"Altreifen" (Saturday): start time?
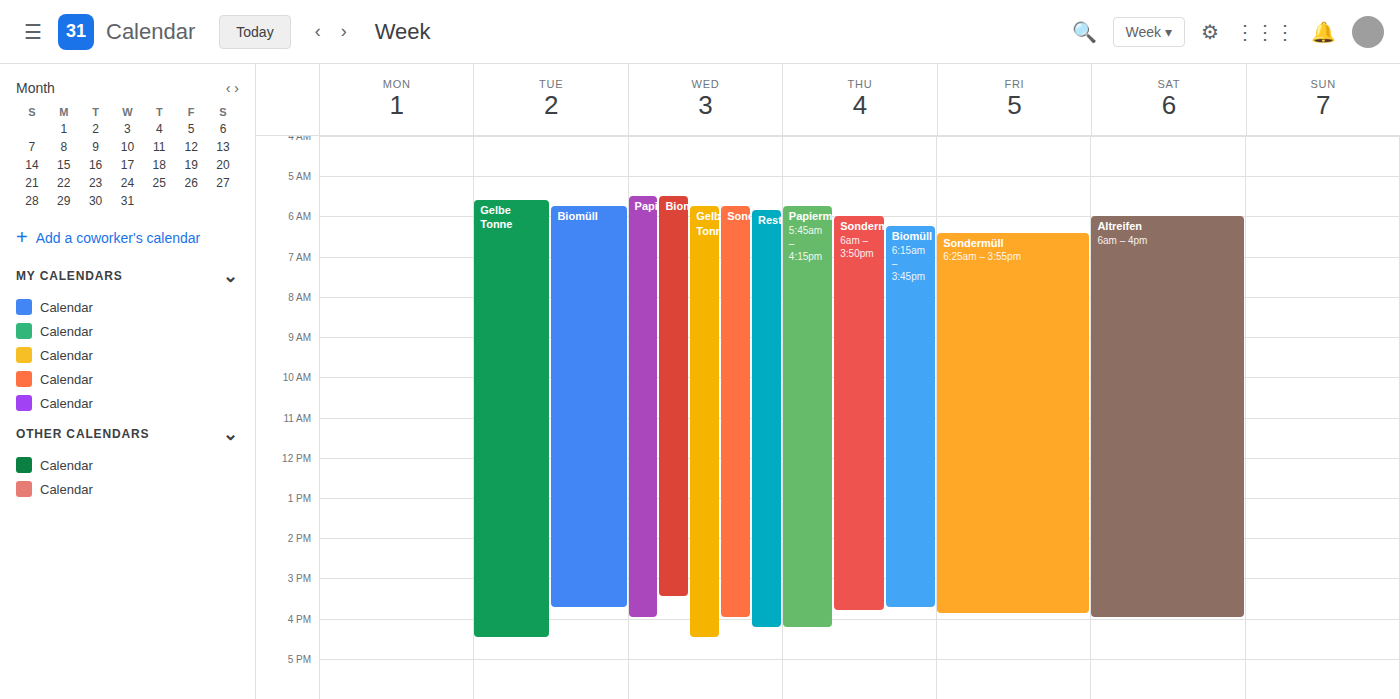
6:00 AM